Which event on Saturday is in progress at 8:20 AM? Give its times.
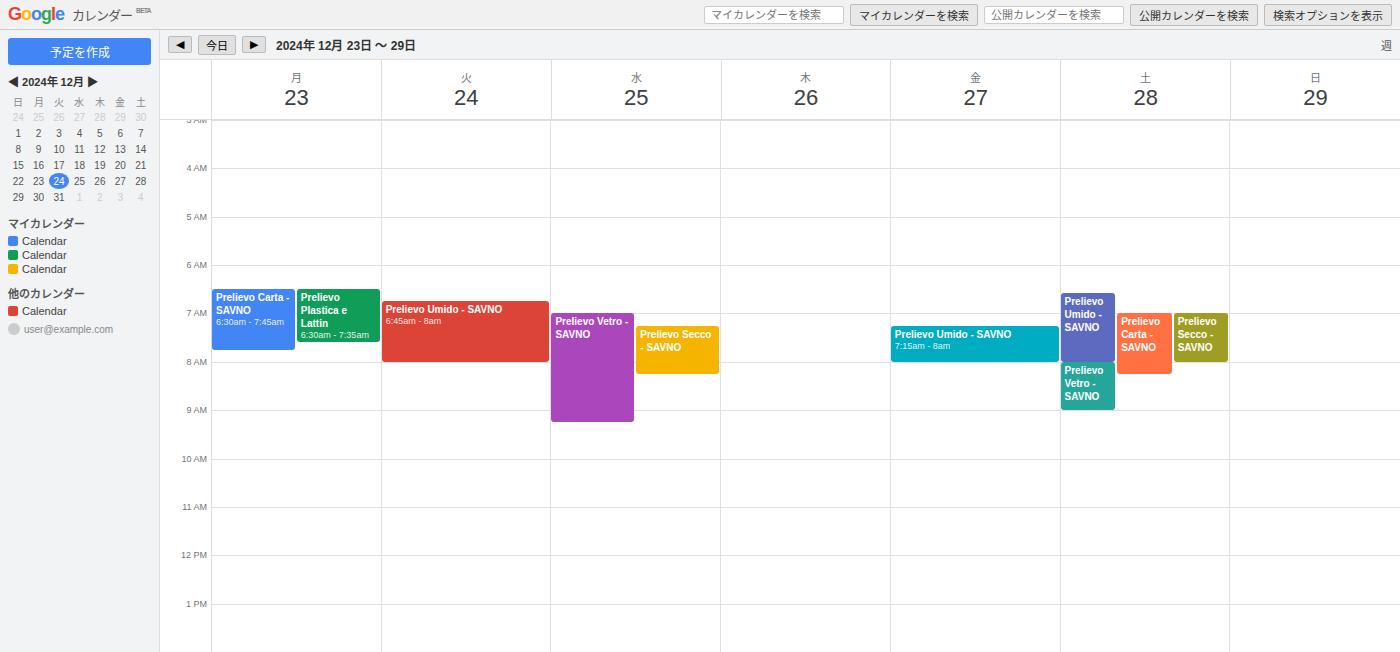
"Prelievo Vetro - SAVNO", 8:00 AM to 9:00 AM